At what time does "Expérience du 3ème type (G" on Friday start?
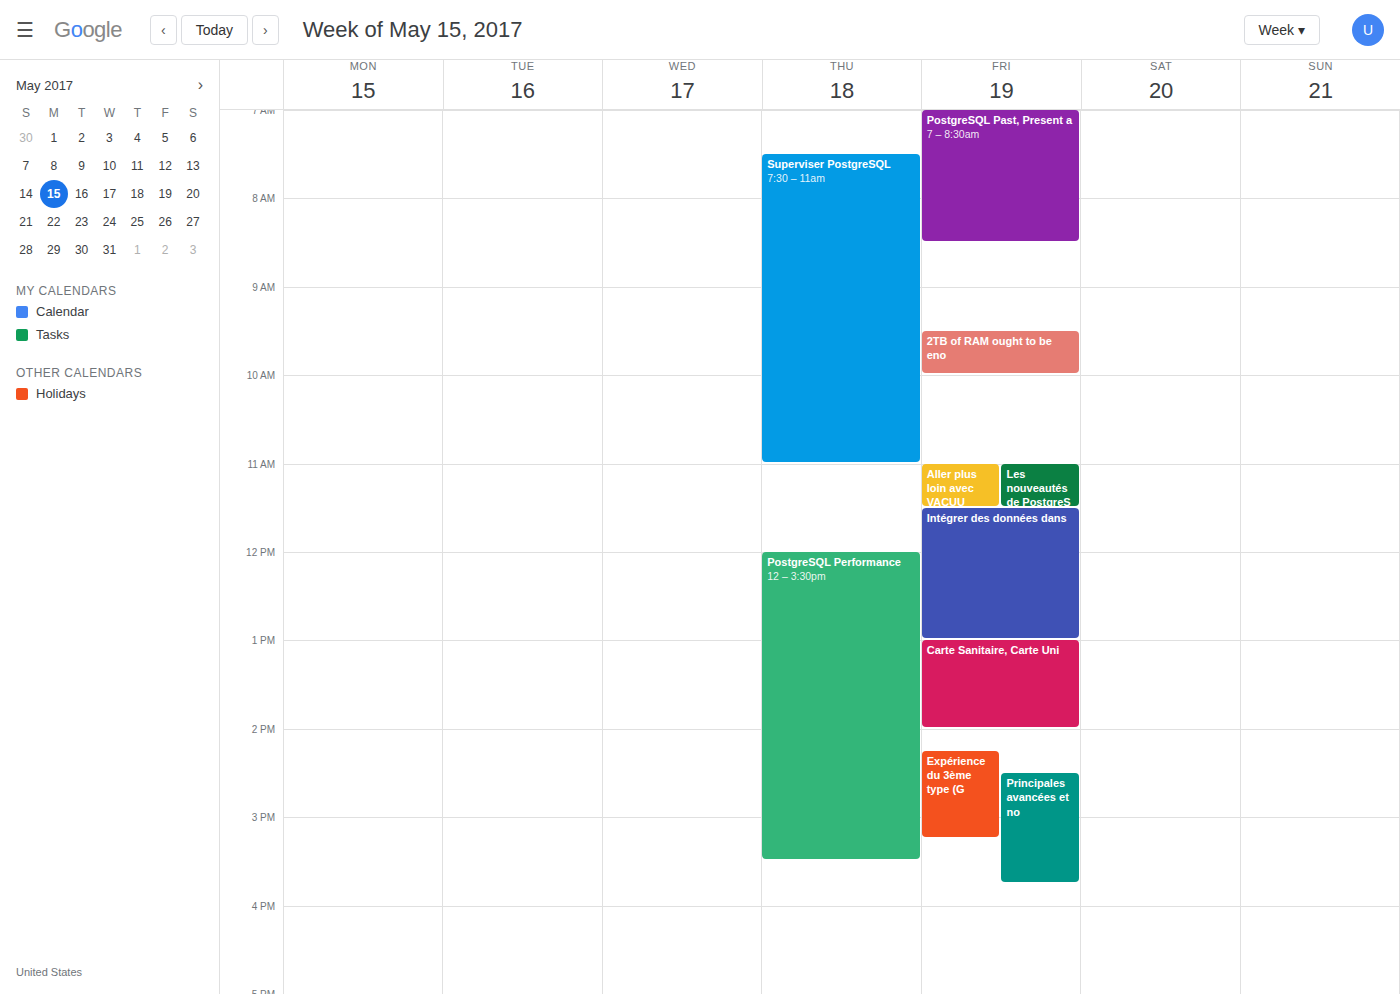
2:15 PM